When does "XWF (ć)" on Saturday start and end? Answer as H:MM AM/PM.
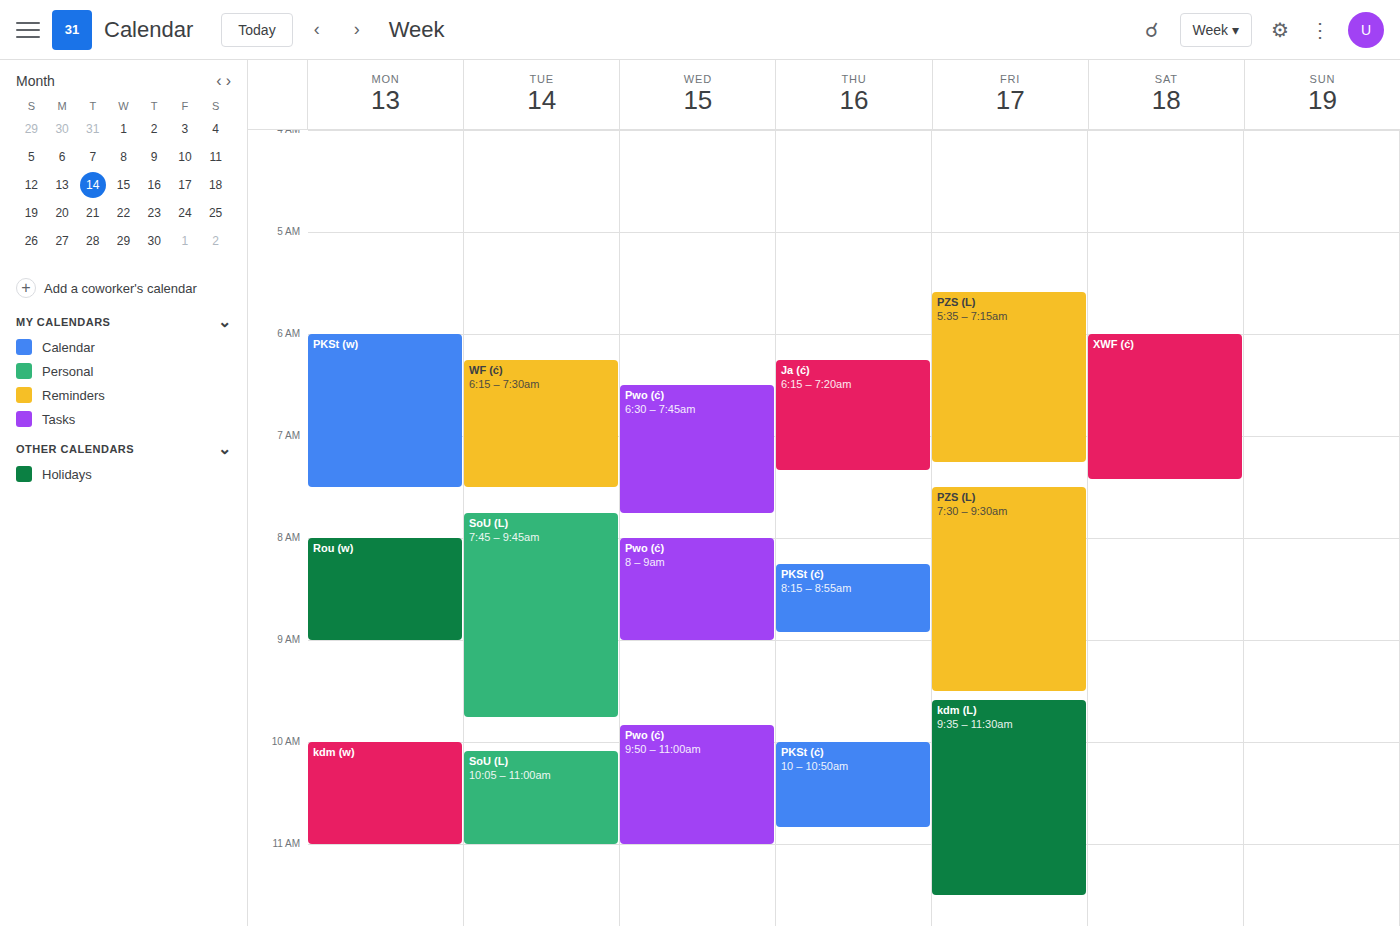
6:00 AM to 7:25 AM